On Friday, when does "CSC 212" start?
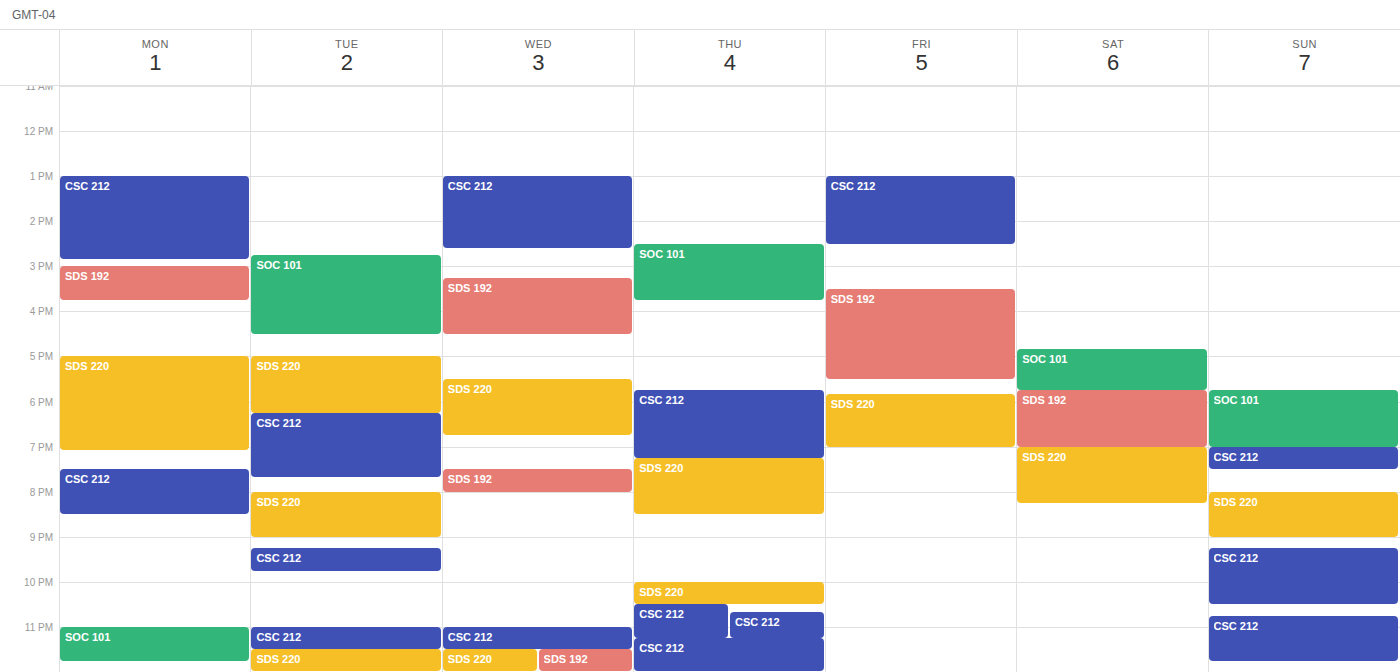
1:00 PM